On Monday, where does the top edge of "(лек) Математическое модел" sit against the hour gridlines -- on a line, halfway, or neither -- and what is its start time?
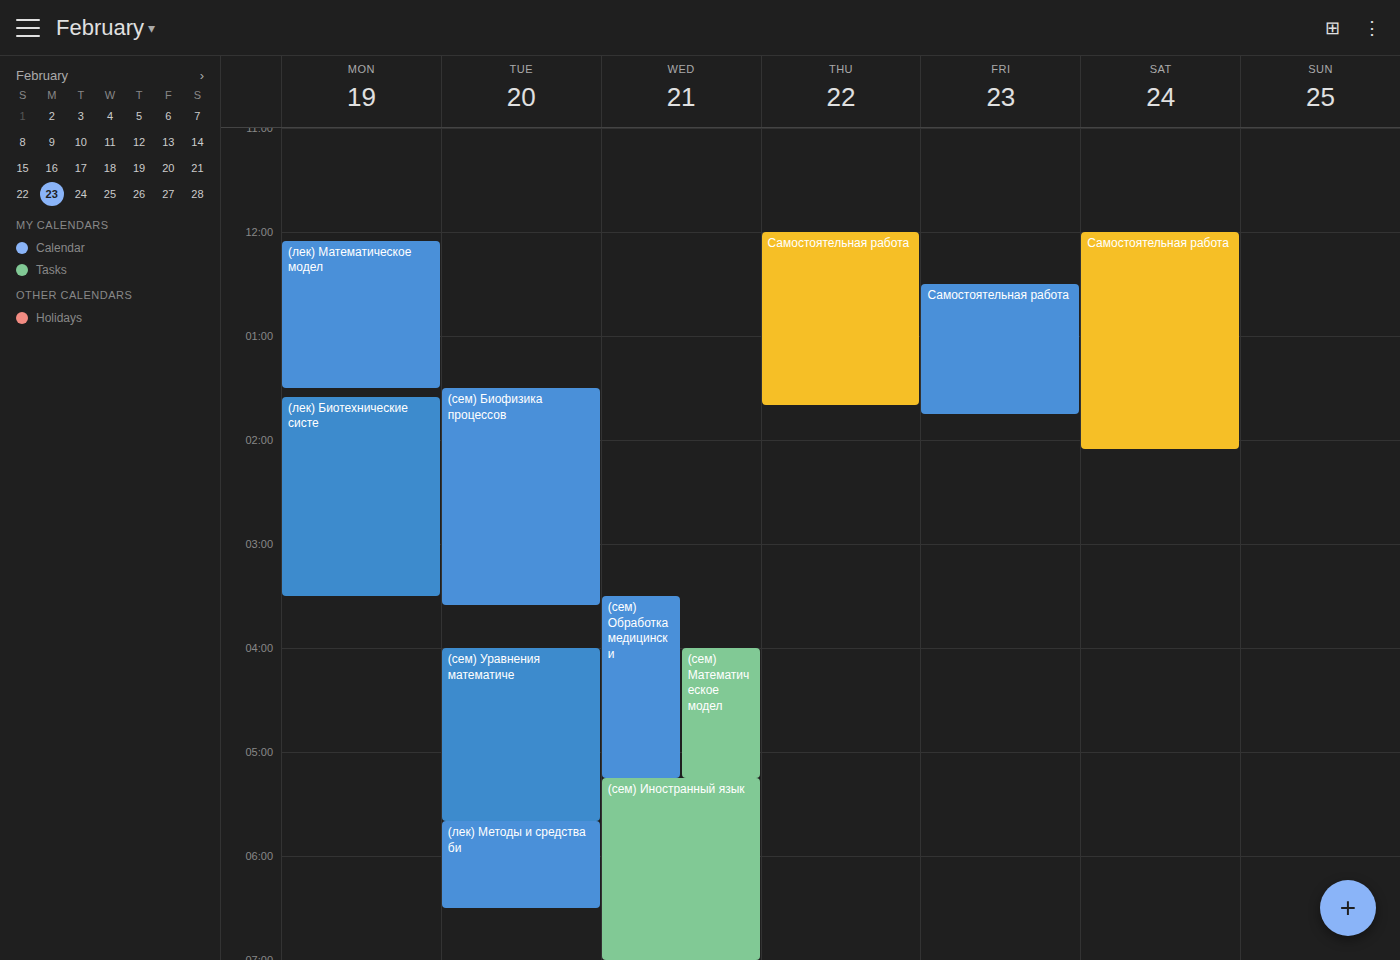
12:05 PM -- neither: 5 minutes below the 12 PM line and 55 minutes above the 1 PM line.